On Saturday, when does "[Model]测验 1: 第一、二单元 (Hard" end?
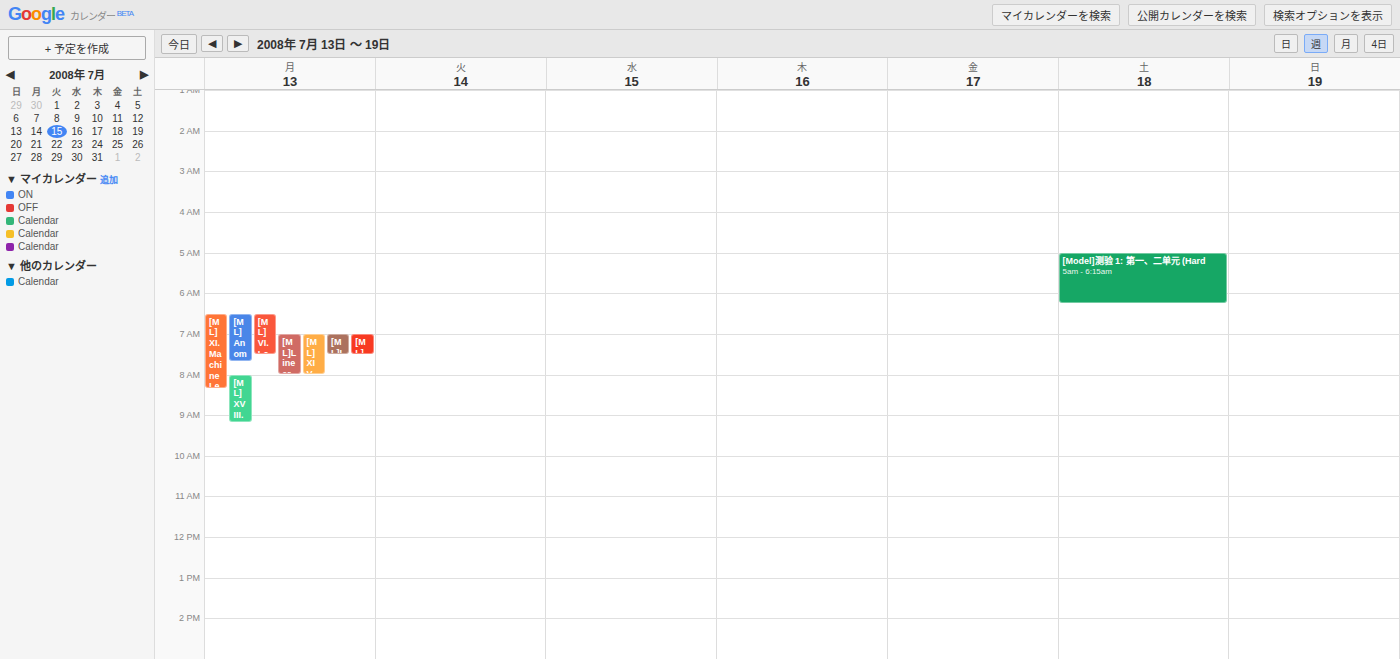
6:15 AM